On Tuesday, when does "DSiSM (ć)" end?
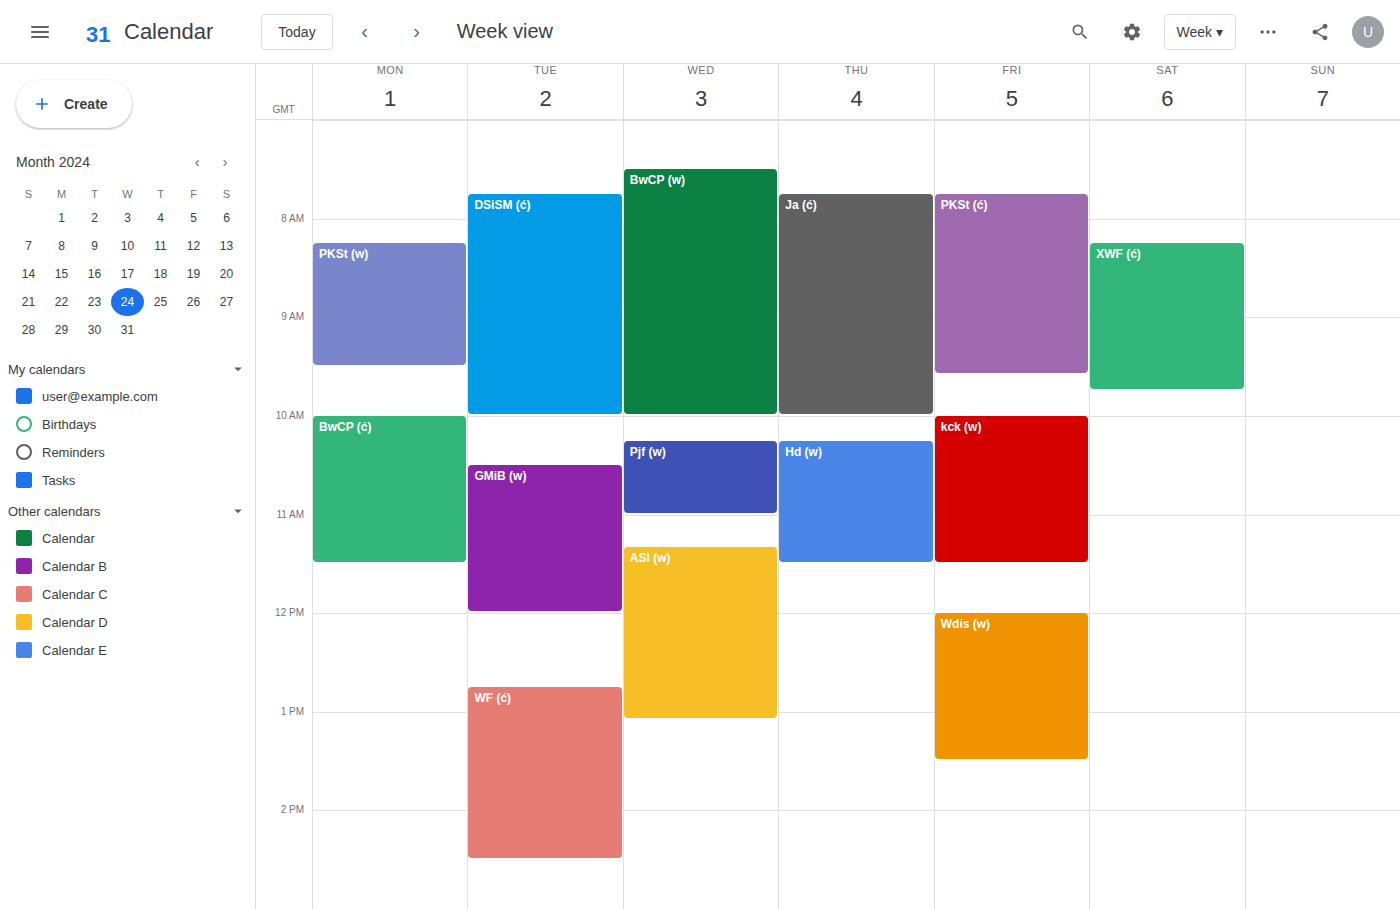
10:00 AM